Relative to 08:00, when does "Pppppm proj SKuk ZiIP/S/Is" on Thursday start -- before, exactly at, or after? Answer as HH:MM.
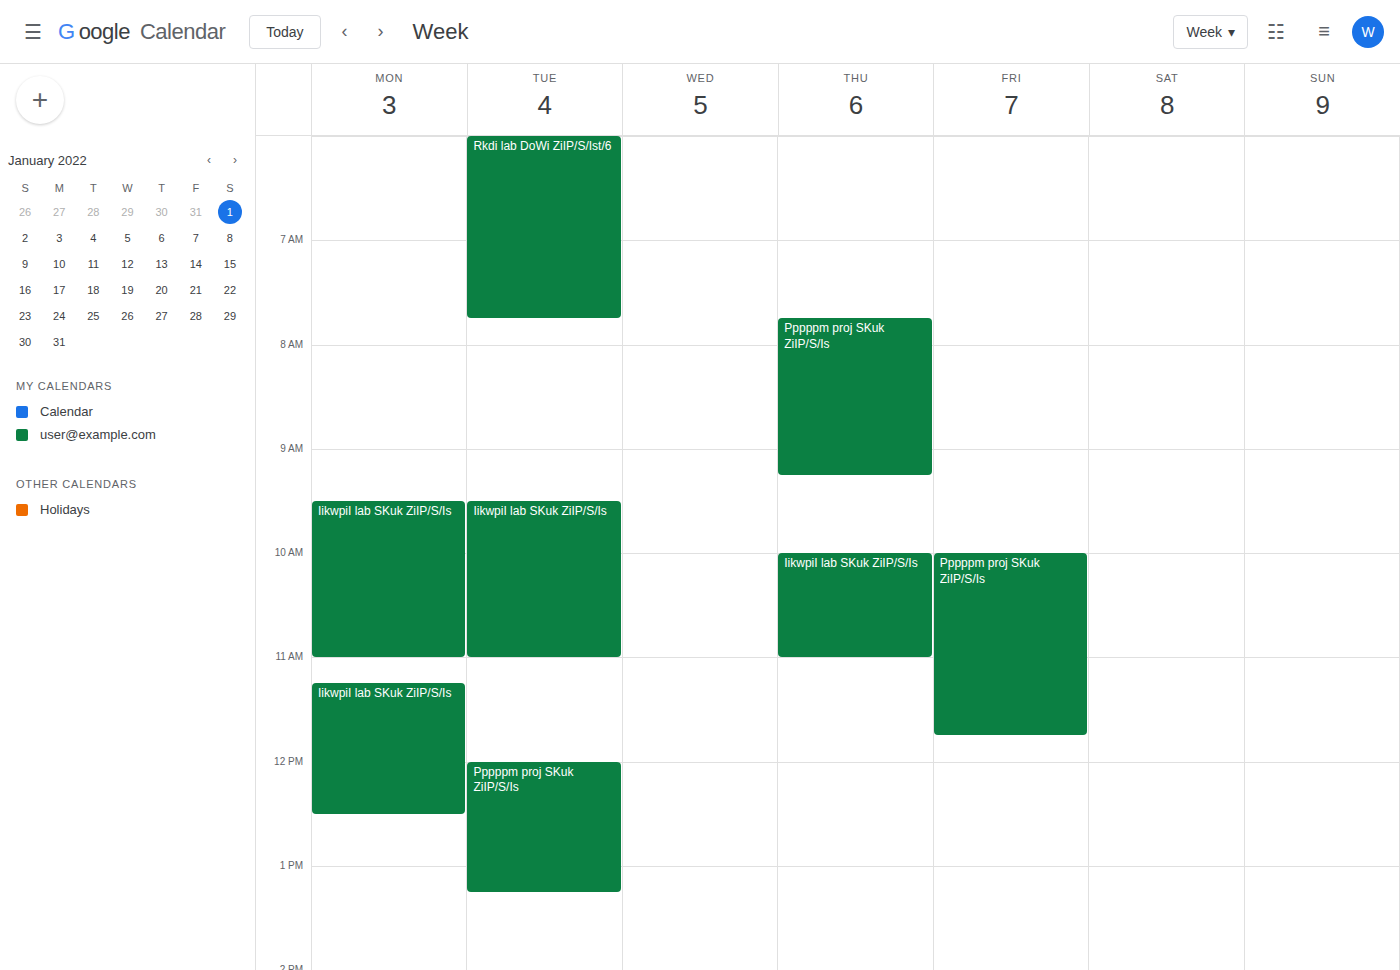
07:45 -- before 08:00, 15 minutes above the 08:00 line.